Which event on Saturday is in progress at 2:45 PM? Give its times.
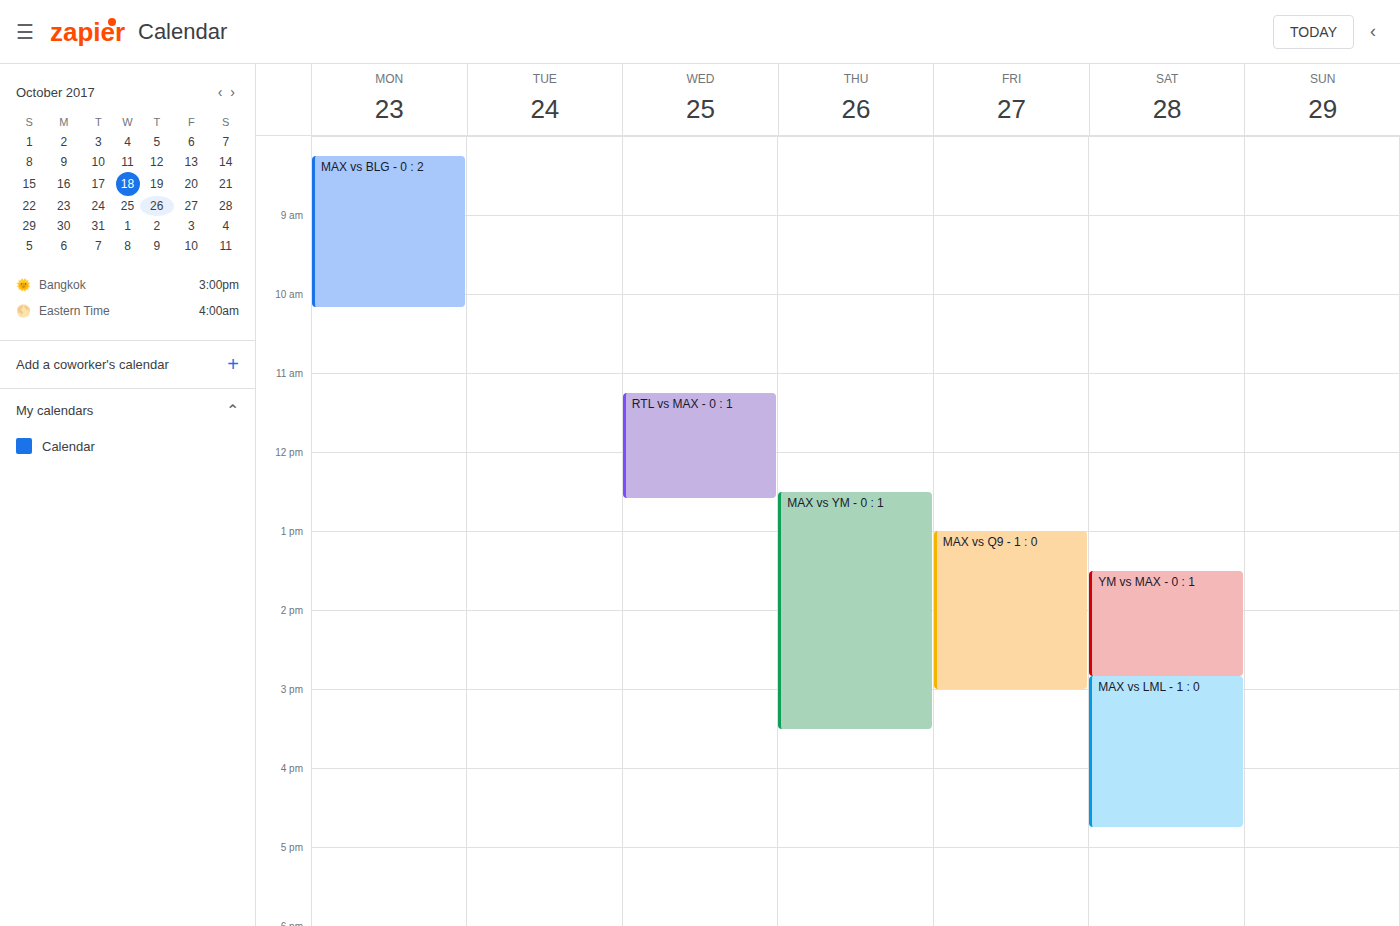
"YM vs MAX - 0 : 1", 1:30 PM to 2:50 PM